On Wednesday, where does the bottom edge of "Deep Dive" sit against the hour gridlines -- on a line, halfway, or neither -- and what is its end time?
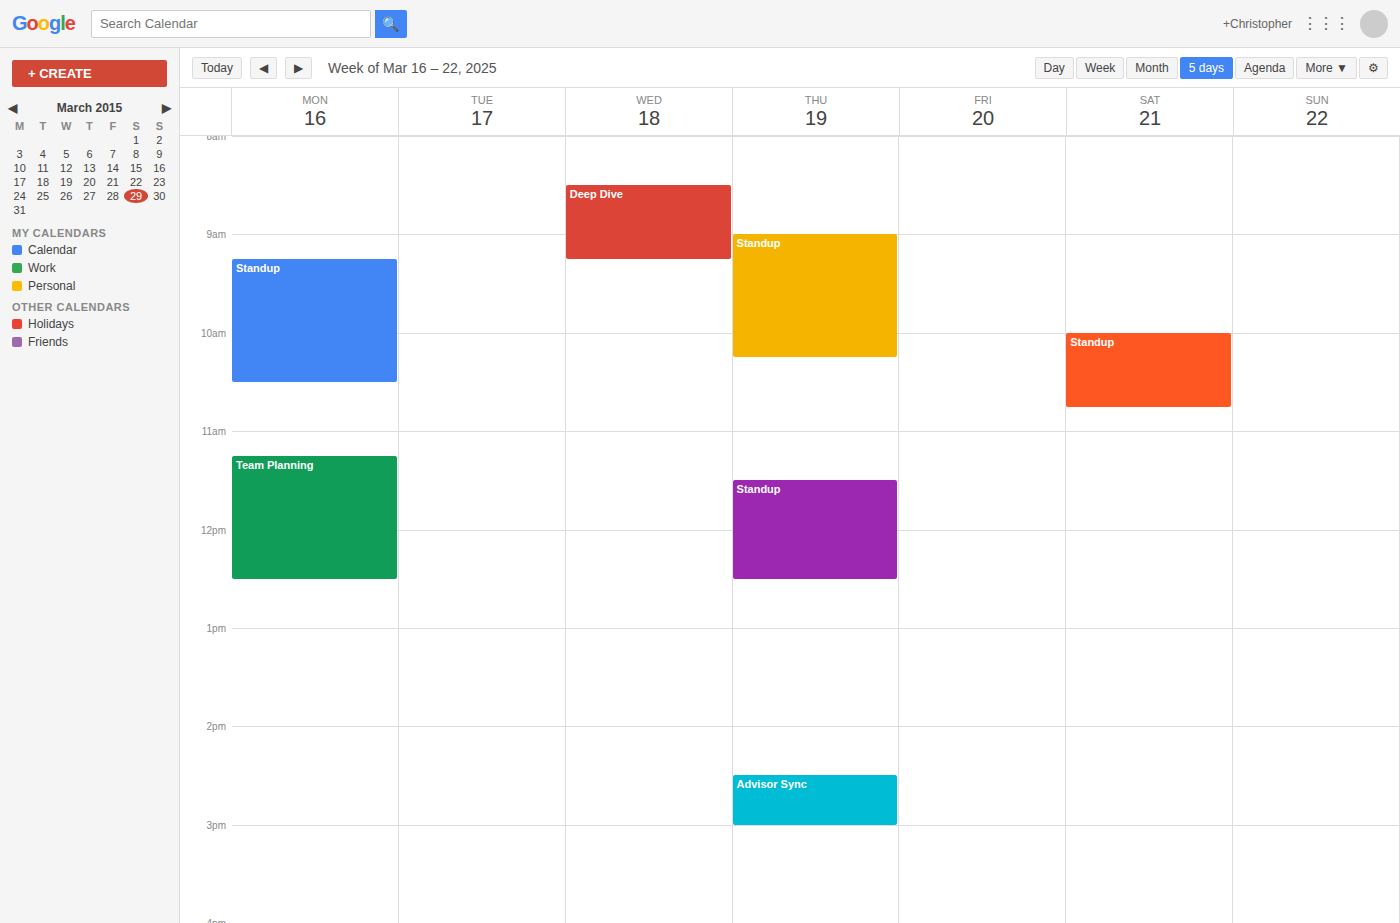
9:15 AM -- neither: a quarter of the way from the 9 AM line to the 10 AM line.